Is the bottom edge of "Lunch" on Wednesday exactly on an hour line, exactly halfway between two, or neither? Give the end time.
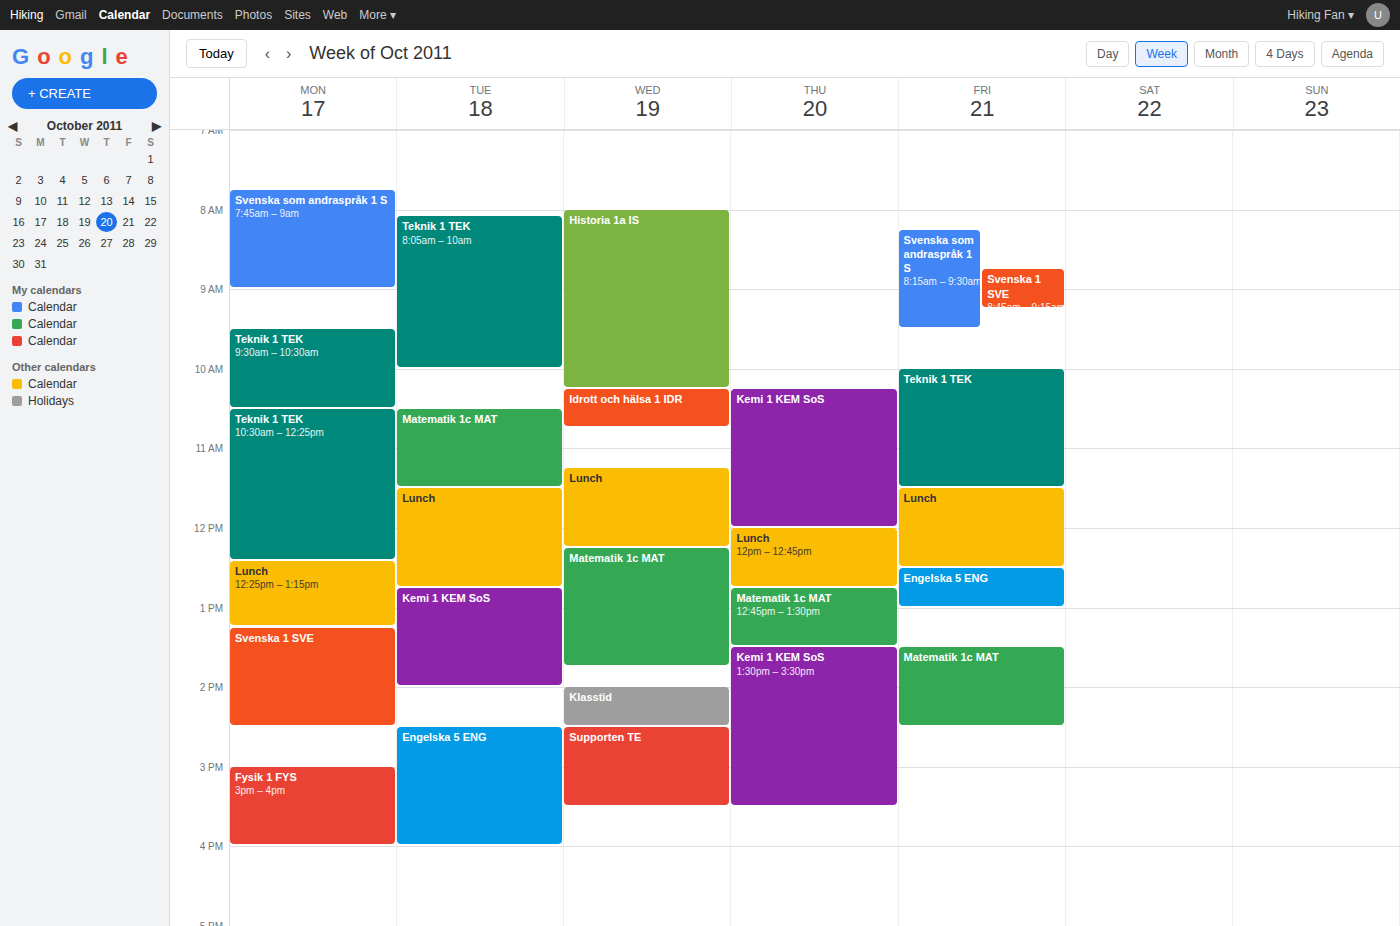
12:15 PM -- neither: a quarter of the way from the 12 PM line to the 1 PM line.